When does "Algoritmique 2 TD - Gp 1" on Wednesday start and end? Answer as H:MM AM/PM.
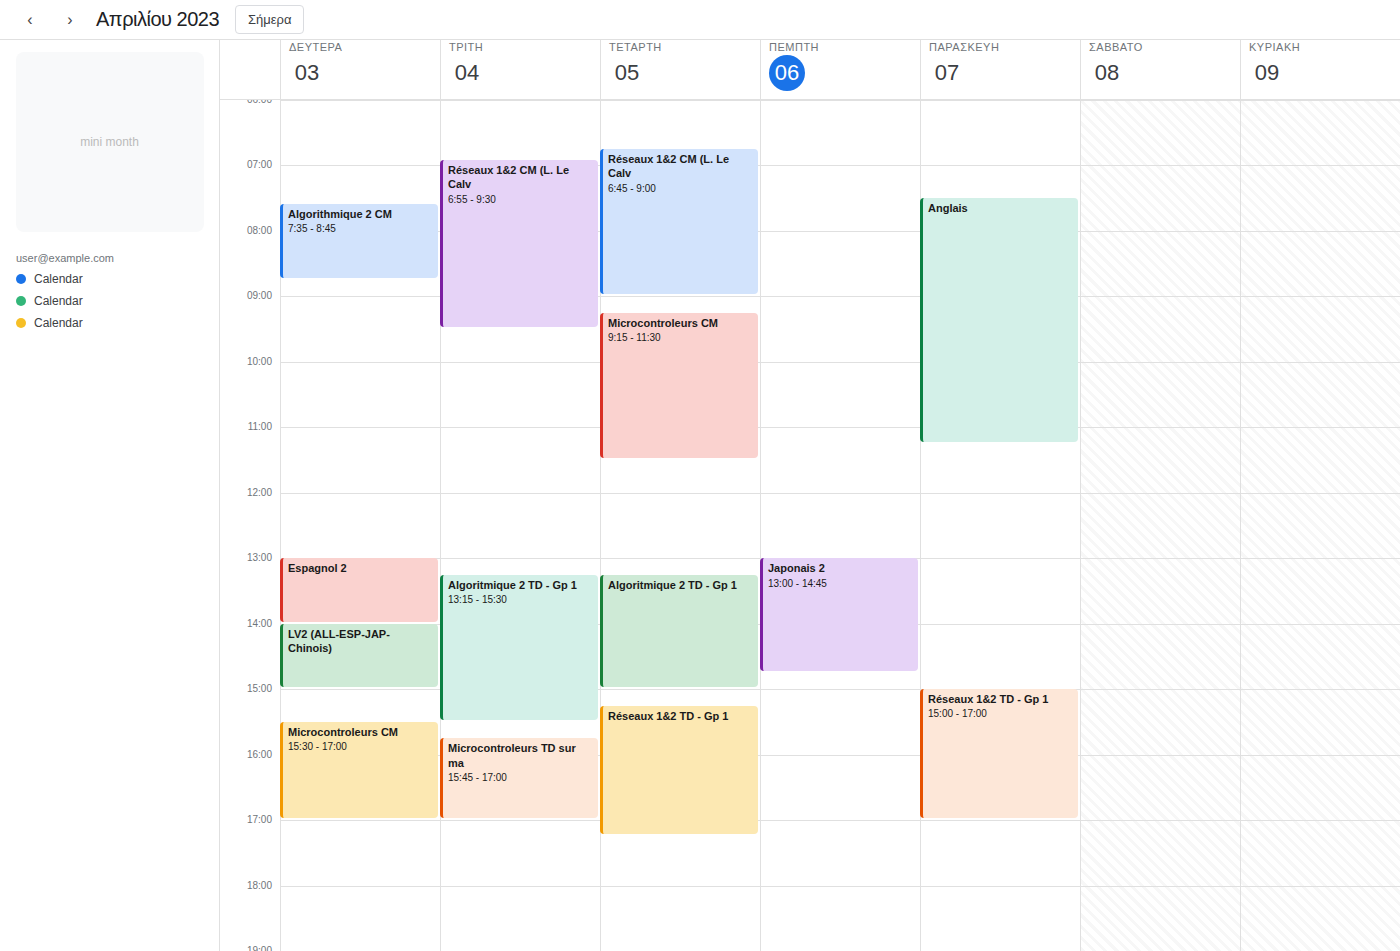
1:15 PM to 3:00 PM